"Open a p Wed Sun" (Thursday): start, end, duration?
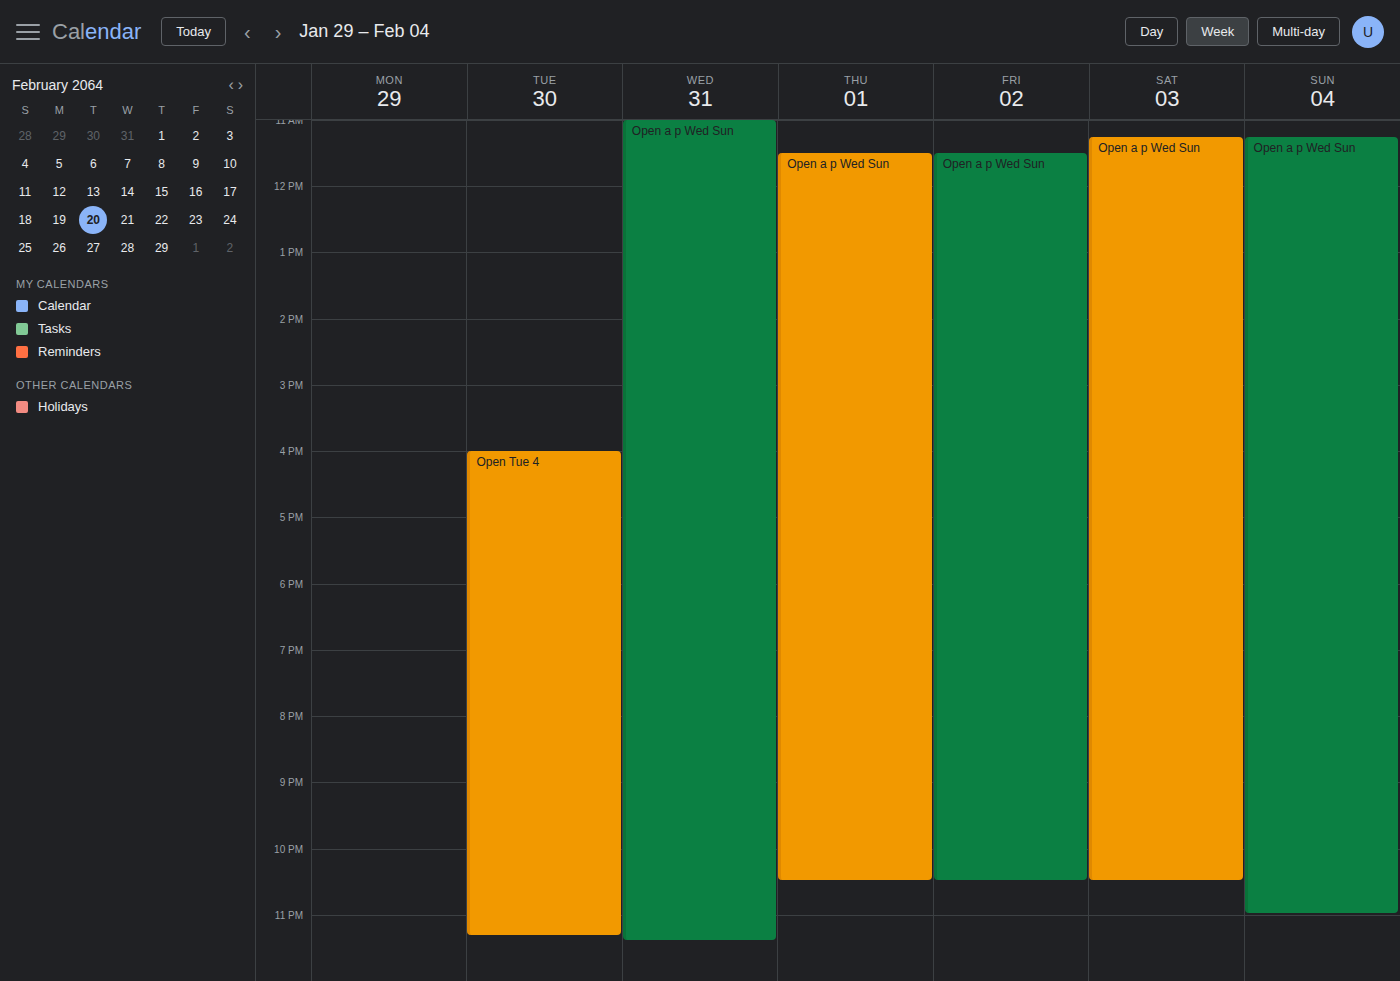
11:30 to 22:30, 11 hours